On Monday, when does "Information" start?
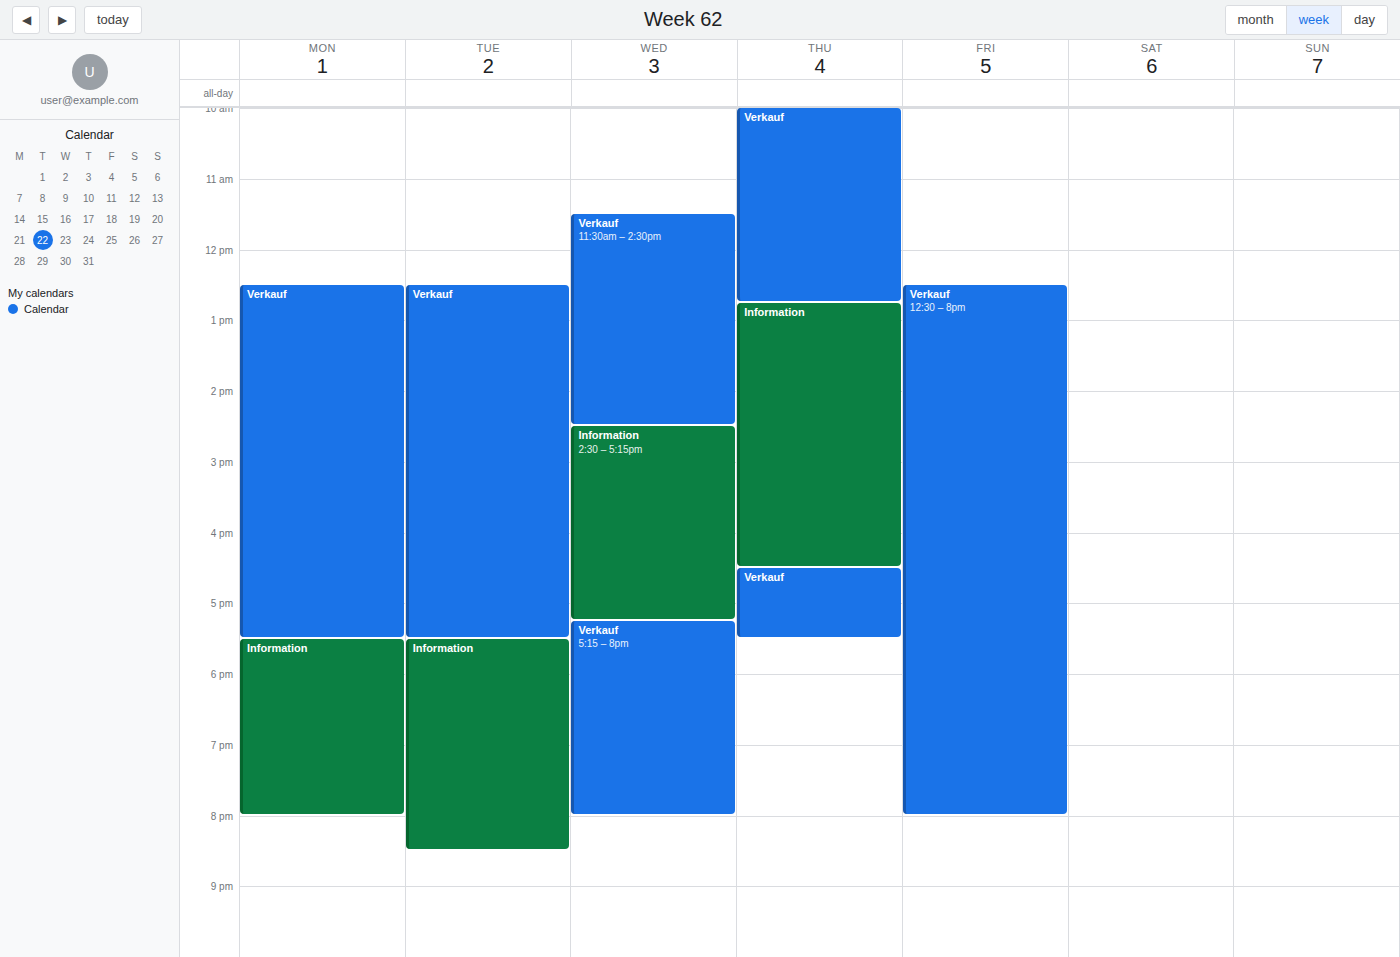
17:30